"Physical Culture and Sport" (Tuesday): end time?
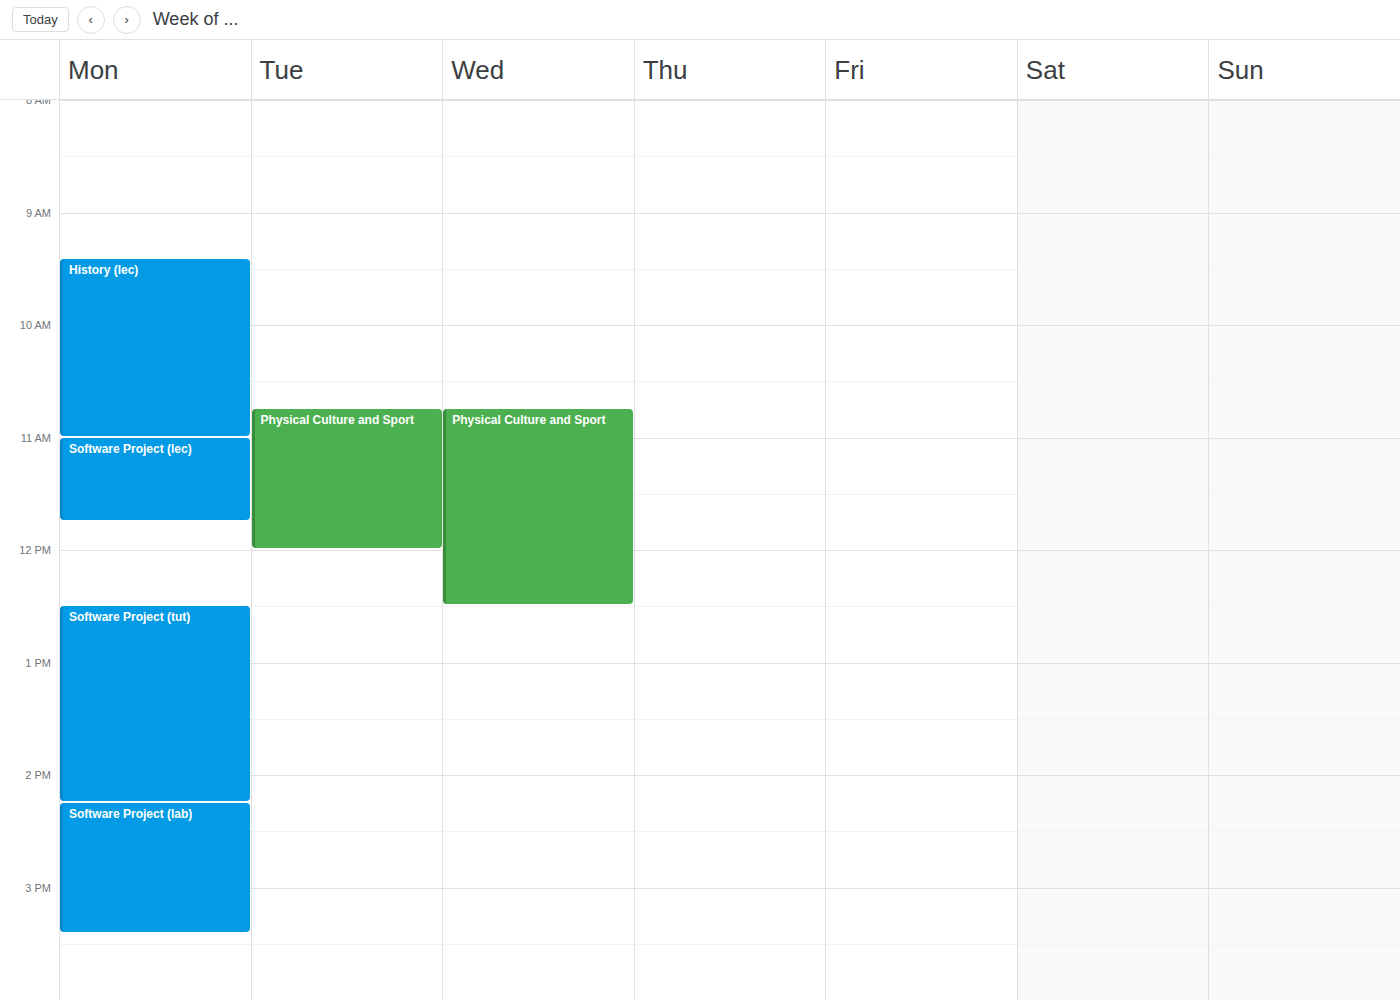
12:00 PM